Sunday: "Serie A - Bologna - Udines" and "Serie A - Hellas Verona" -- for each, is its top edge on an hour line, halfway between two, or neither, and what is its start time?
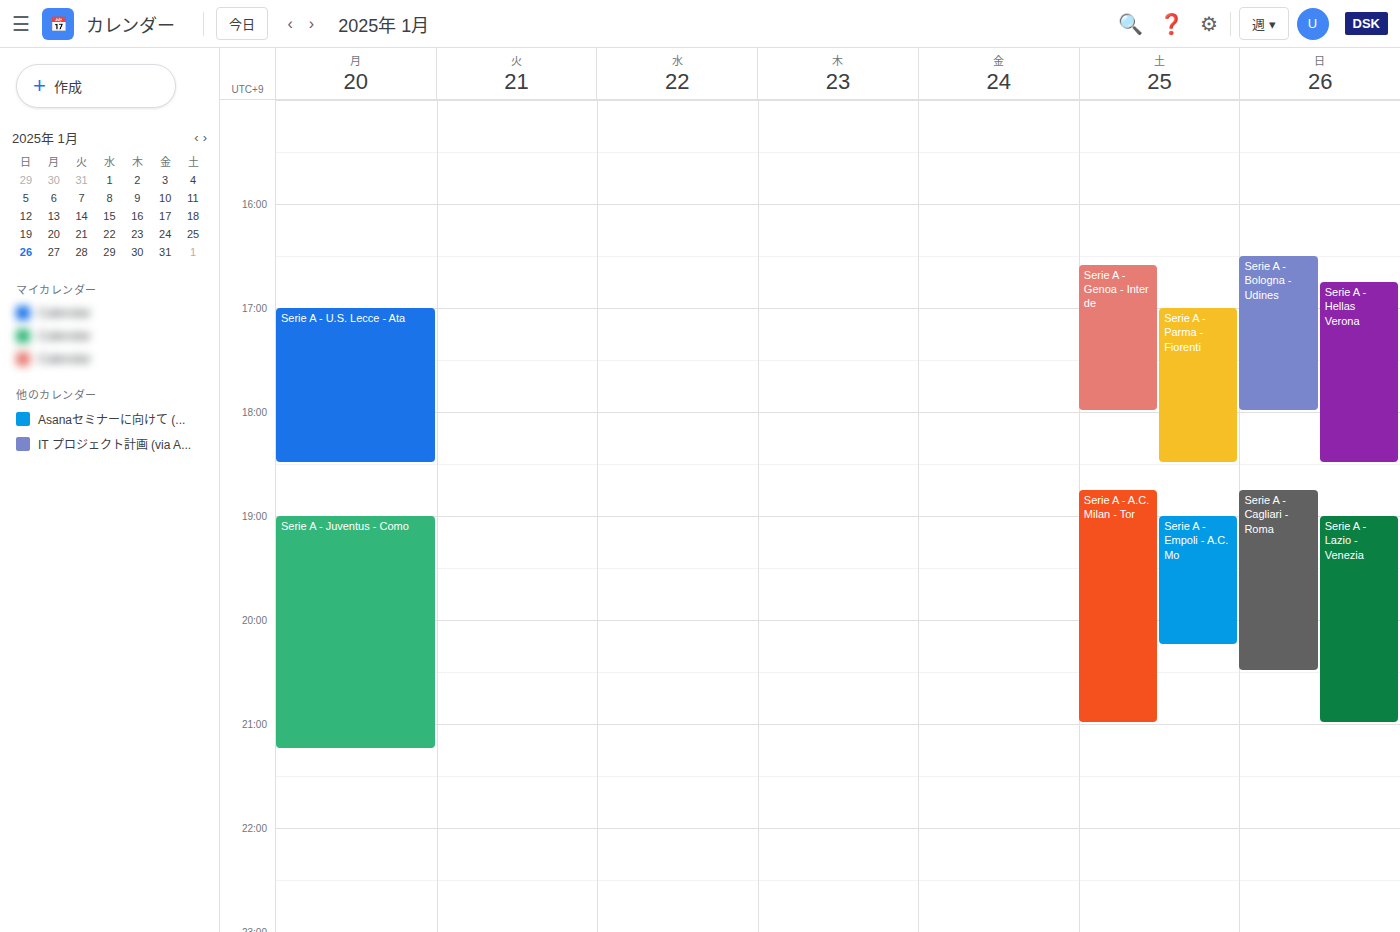
"Serie A - Bologna - Udines": 4:30 PM, halfway between the 4 PM and 5 PM lines. "Serie A - Hellas Verona": 4:45 PM, neither: three quarters of the way from the 4 PM line to the 5 PM line.